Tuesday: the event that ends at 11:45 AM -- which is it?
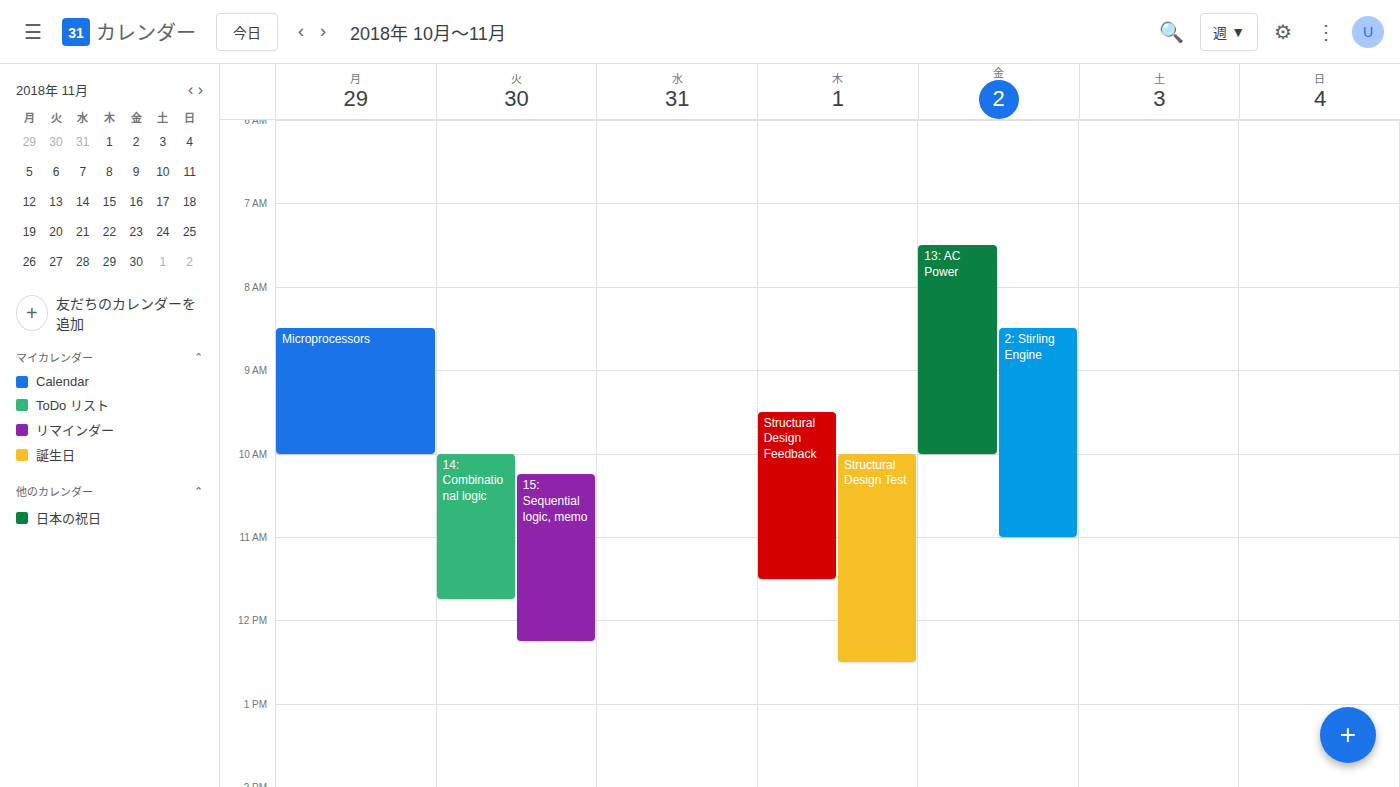
"14: Combinational logic"